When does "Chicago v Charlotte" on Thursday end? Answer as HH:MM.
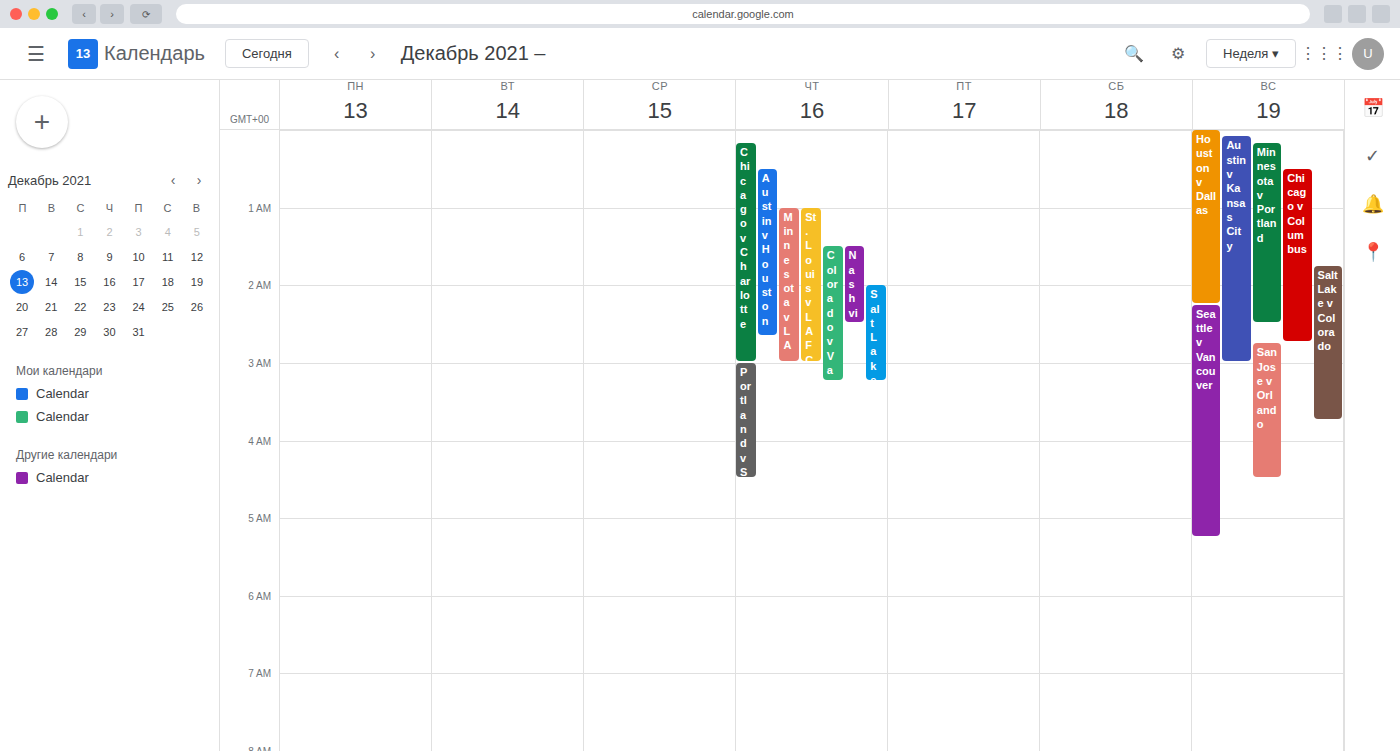
03:00